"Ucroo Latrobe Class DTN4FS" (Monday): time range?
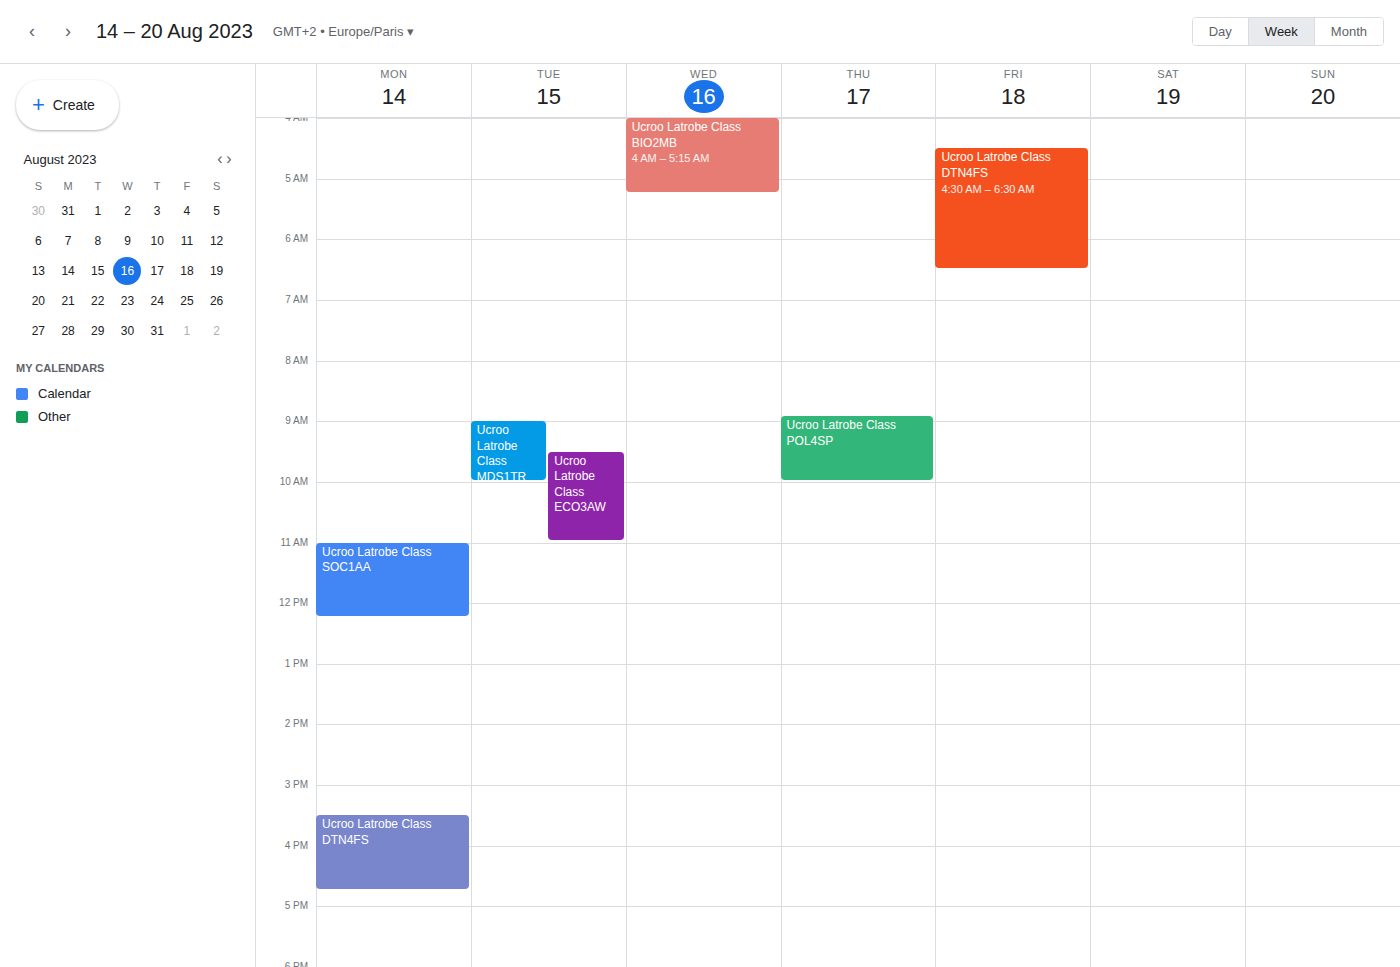
3:30 PM to 4:45 PM